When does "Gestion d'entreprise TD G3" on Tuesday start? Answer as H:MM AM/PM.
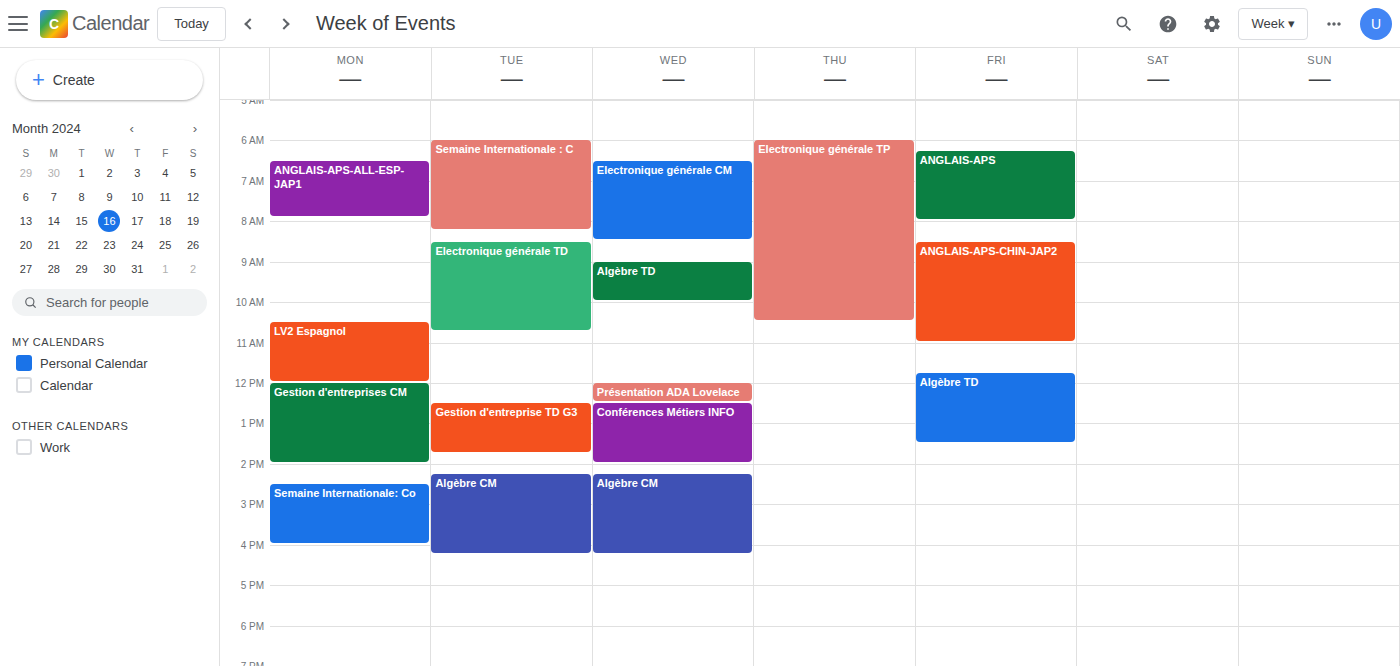
12:30 PM